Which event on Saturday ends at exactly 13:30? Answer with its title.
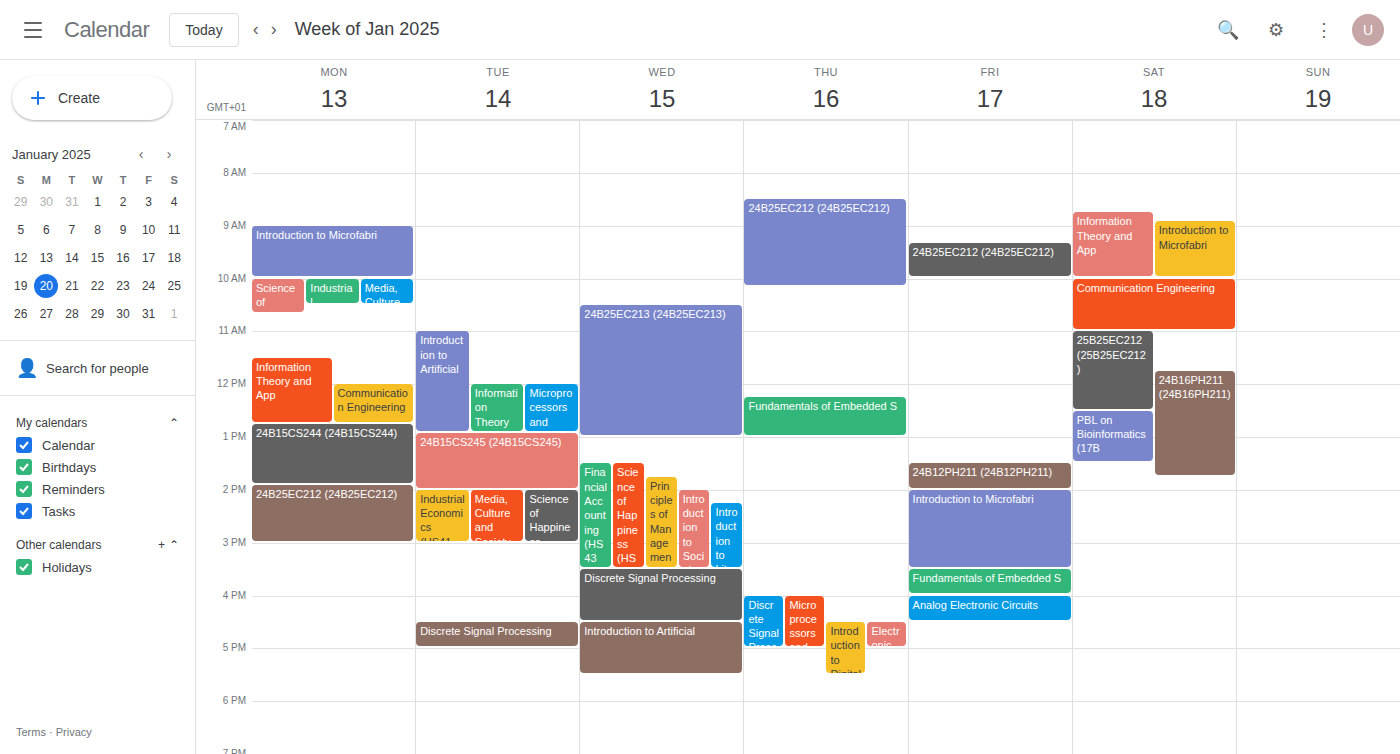
"PBL on Bioinformatics (17B"